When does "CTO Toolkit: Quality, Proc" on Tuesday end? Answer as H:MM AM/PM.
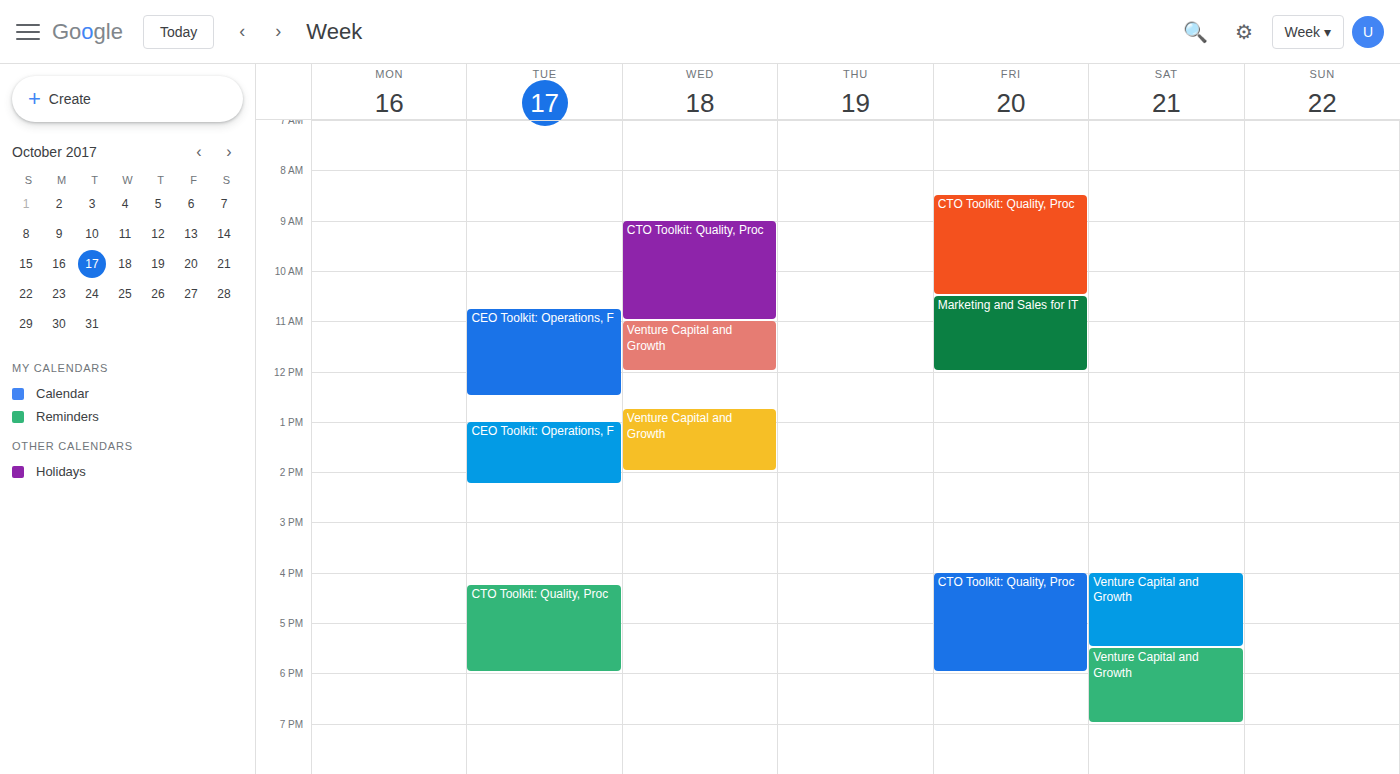
6:00 PM